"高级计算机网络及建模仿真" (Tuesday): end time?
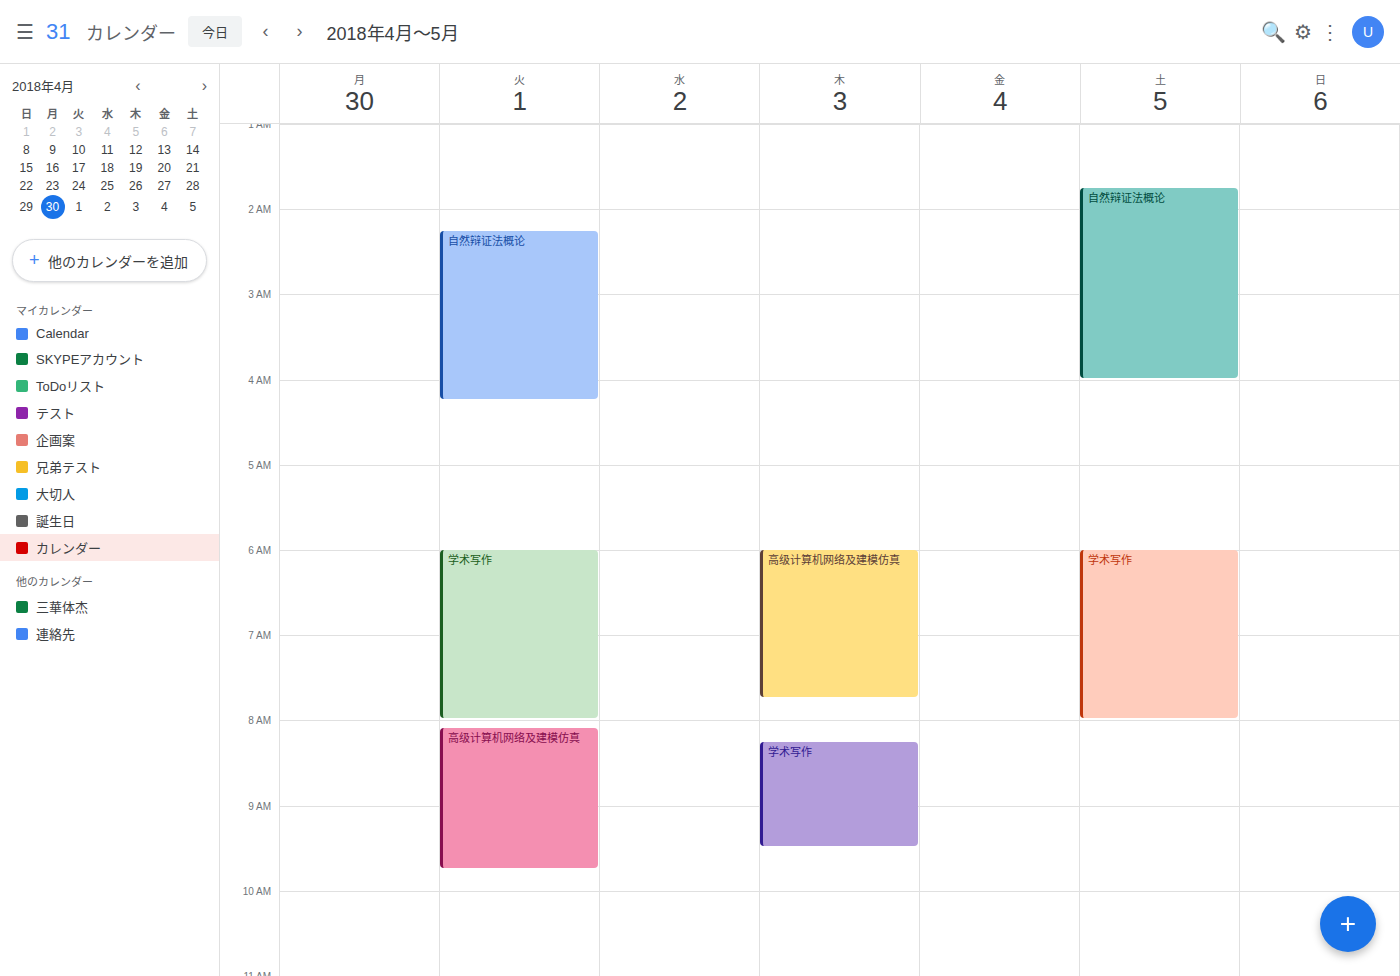
9:45 AM